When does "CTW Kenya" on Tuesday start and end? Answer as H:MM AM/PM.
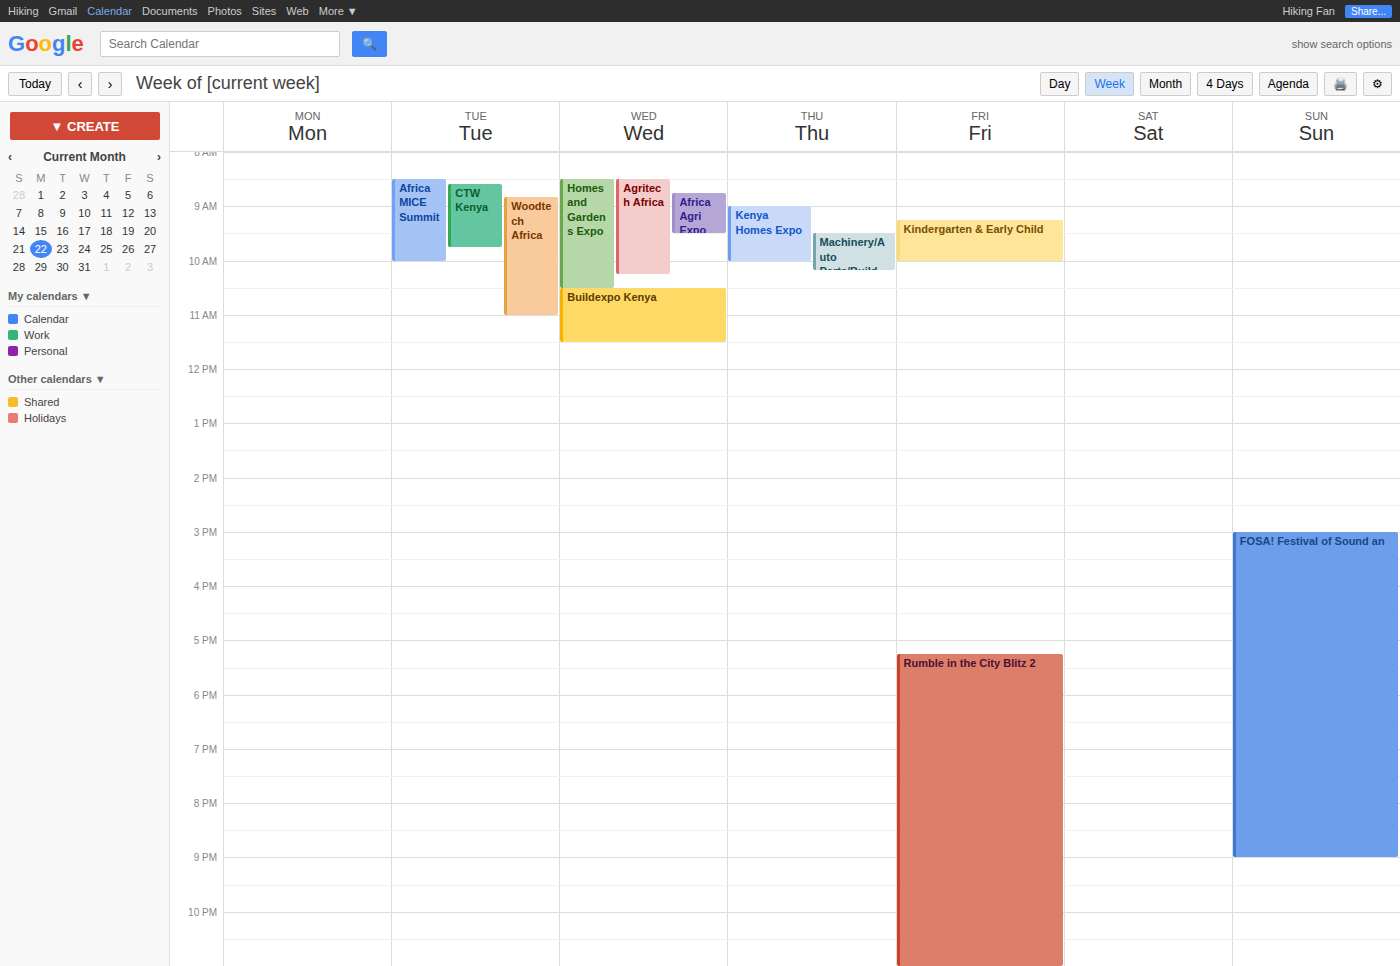
8:35 AM to 9:45 AM